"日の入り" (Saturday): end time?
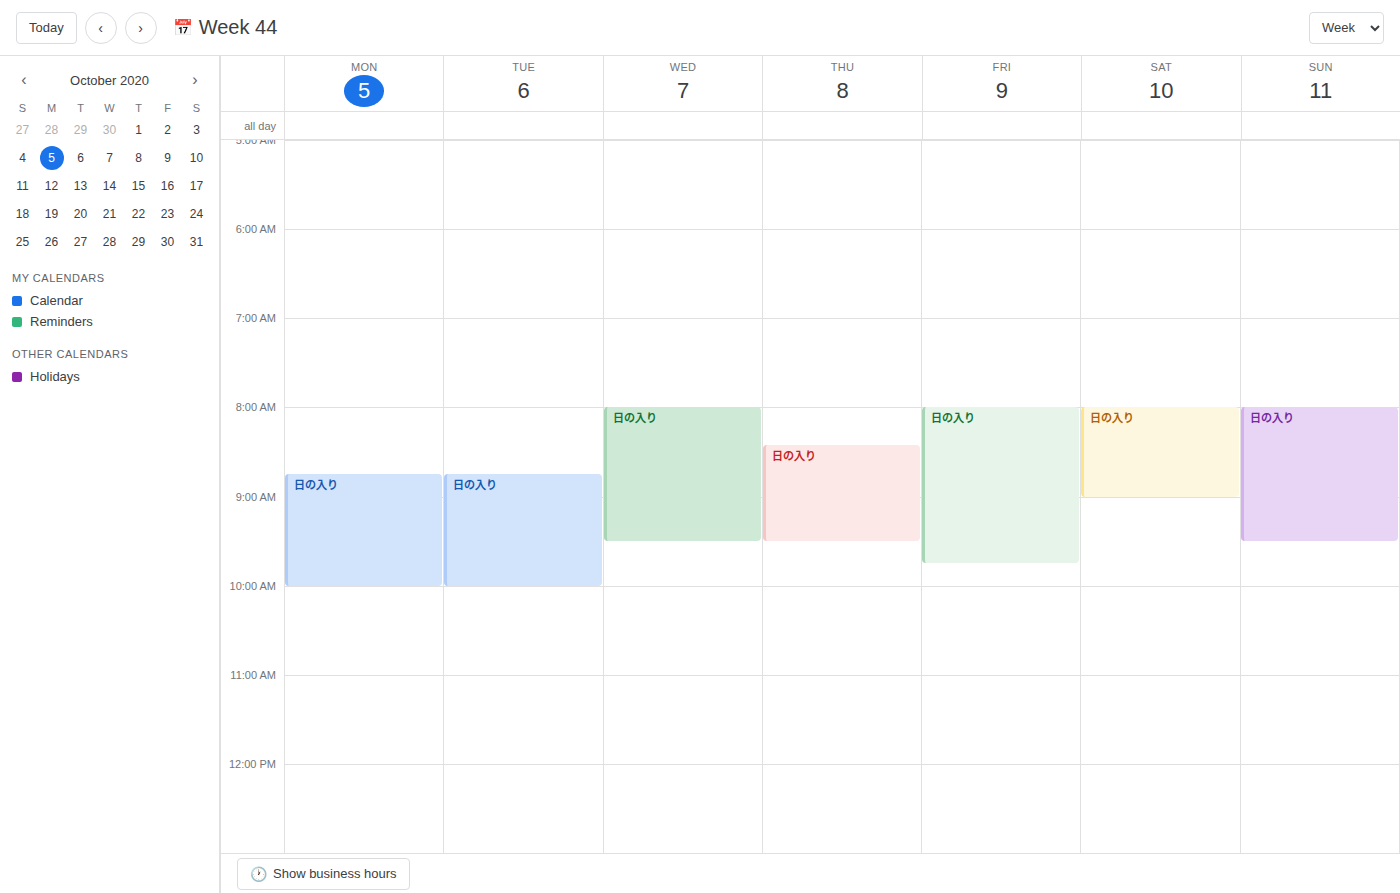
9:00 AM